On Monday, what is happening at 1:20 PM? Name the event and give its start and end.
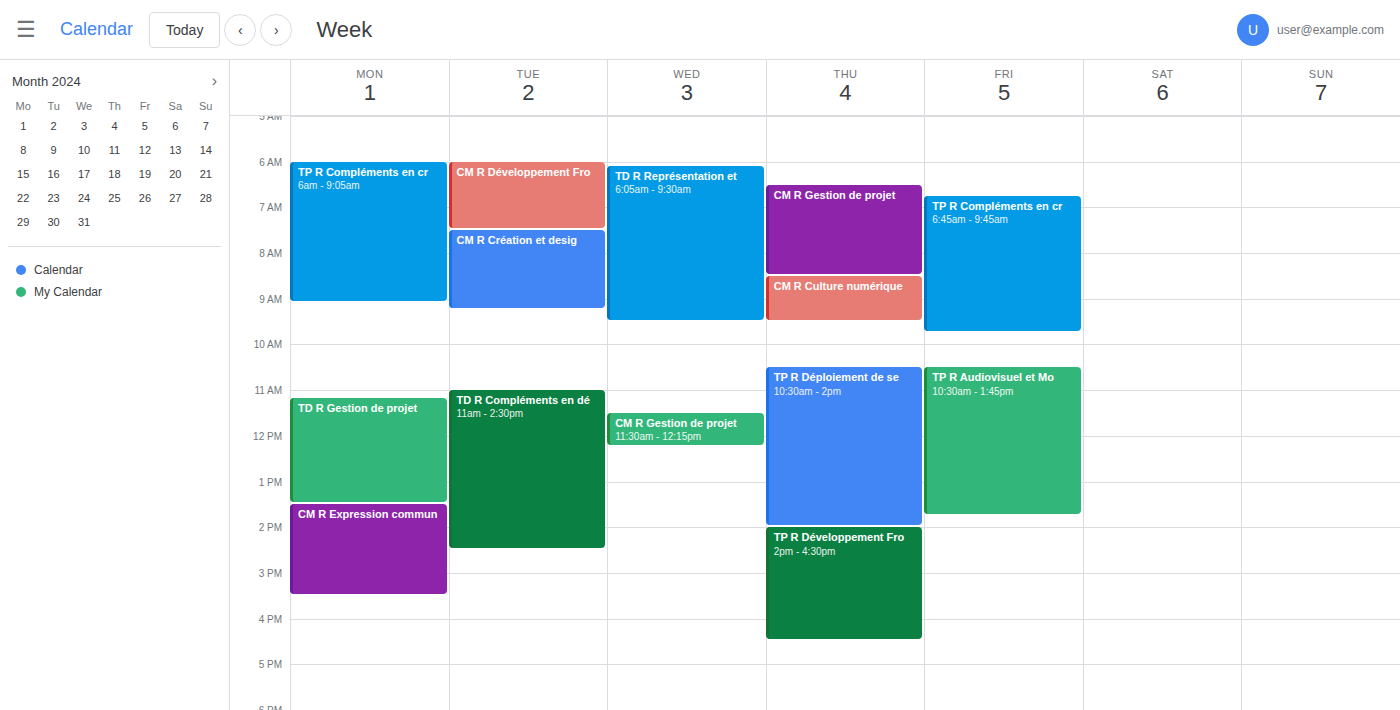
"TD R Gestion de projet", 11:10 AM to 1:30 PM